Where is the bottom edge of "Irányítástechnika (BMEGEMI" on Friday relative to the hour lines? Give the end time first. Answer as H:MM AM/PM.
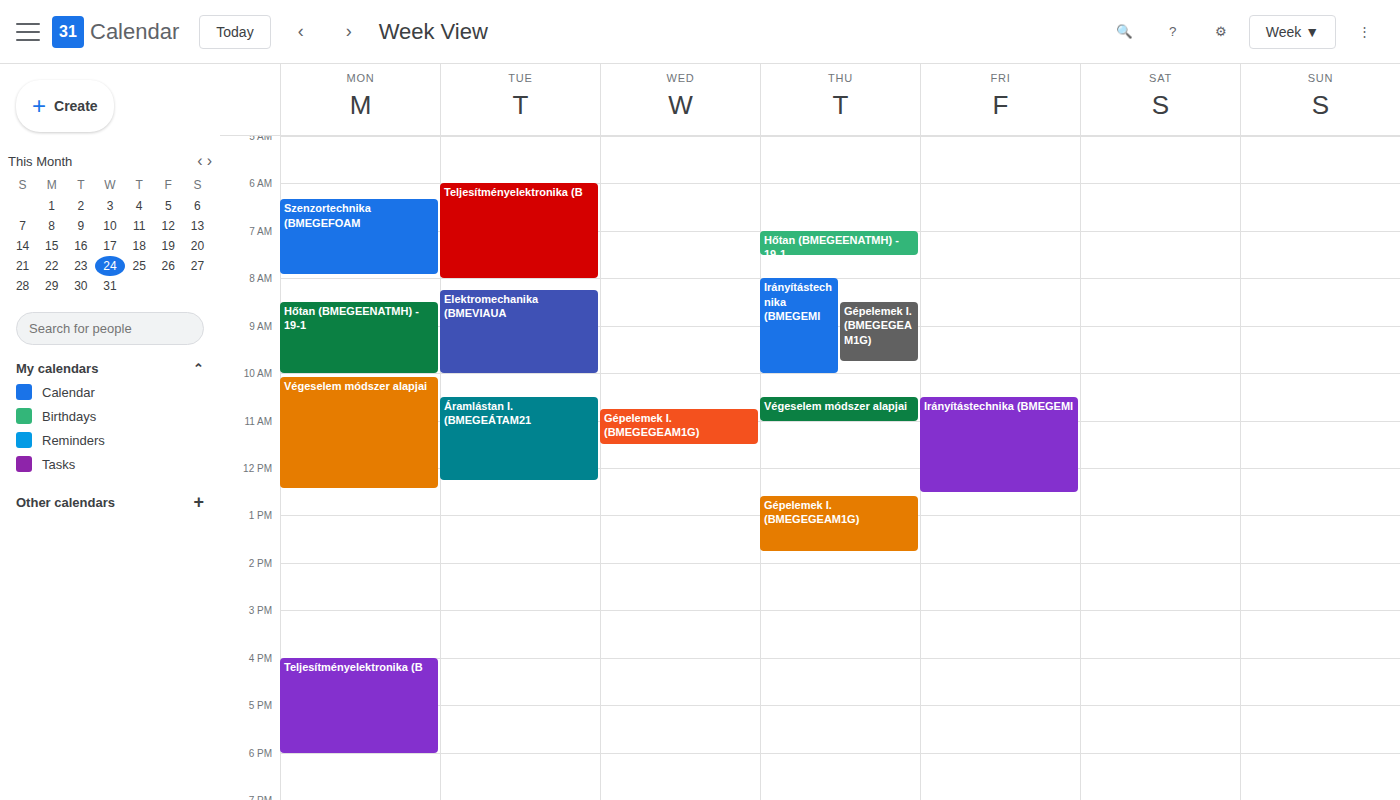
12:30 PM -- halfway between the 12 PM and 1 PM lines.